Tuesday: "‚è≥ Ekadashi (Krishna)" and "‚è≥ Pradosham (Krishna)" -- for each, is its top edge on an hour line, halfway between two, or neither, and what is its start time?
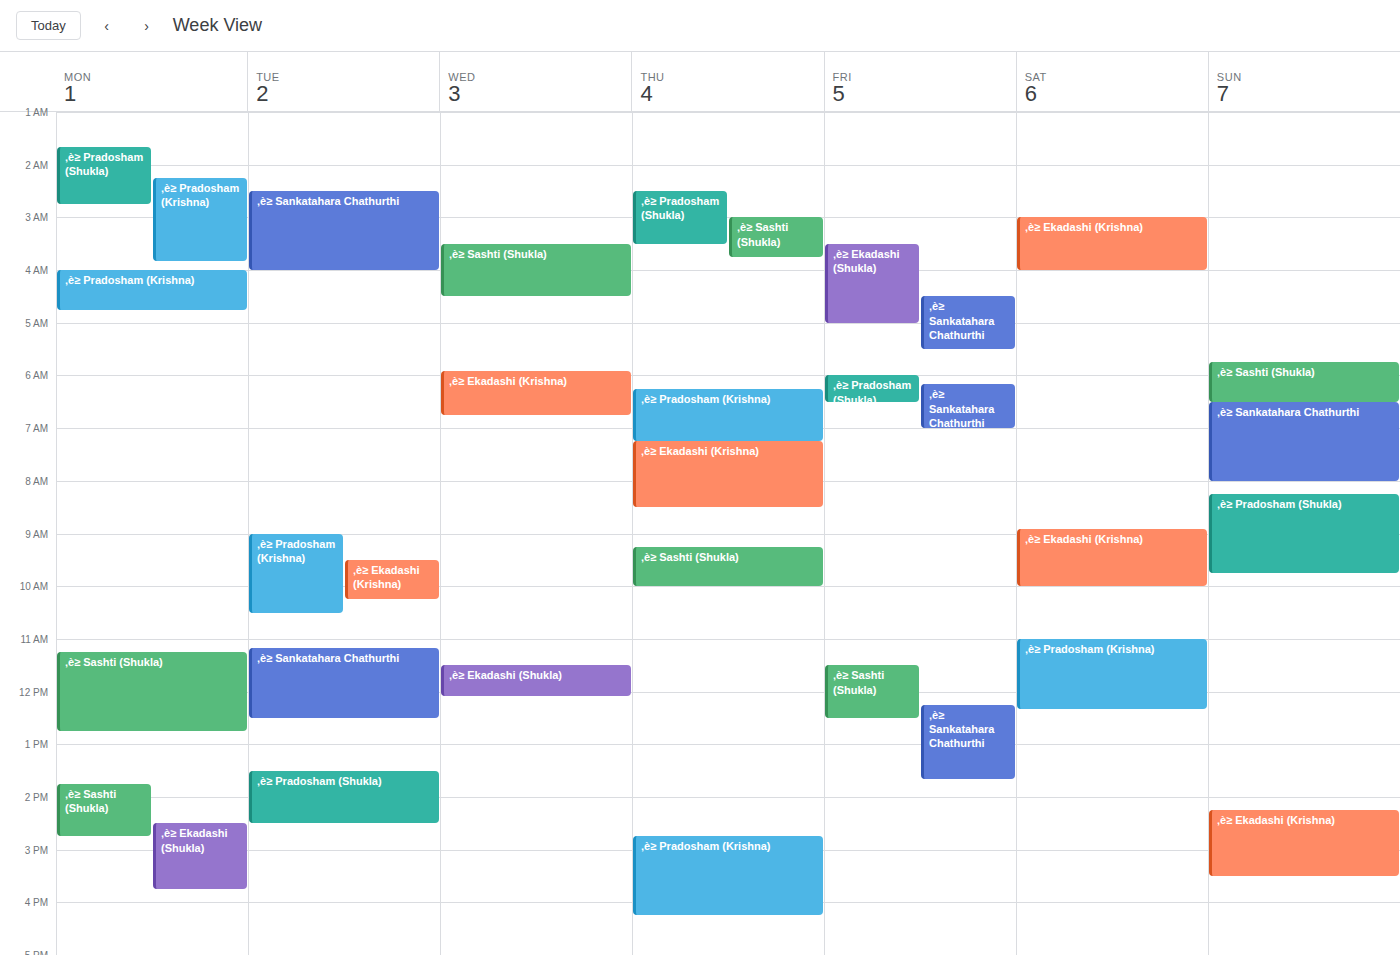
"‚è≥ Ekadashi (Krishna)": 9:30 AM, halfway between the 9 AM and 10 AM lines. "‚è≥ Pradosham (Krishna)": 9:00 AM, exactly on the 9 AM line.